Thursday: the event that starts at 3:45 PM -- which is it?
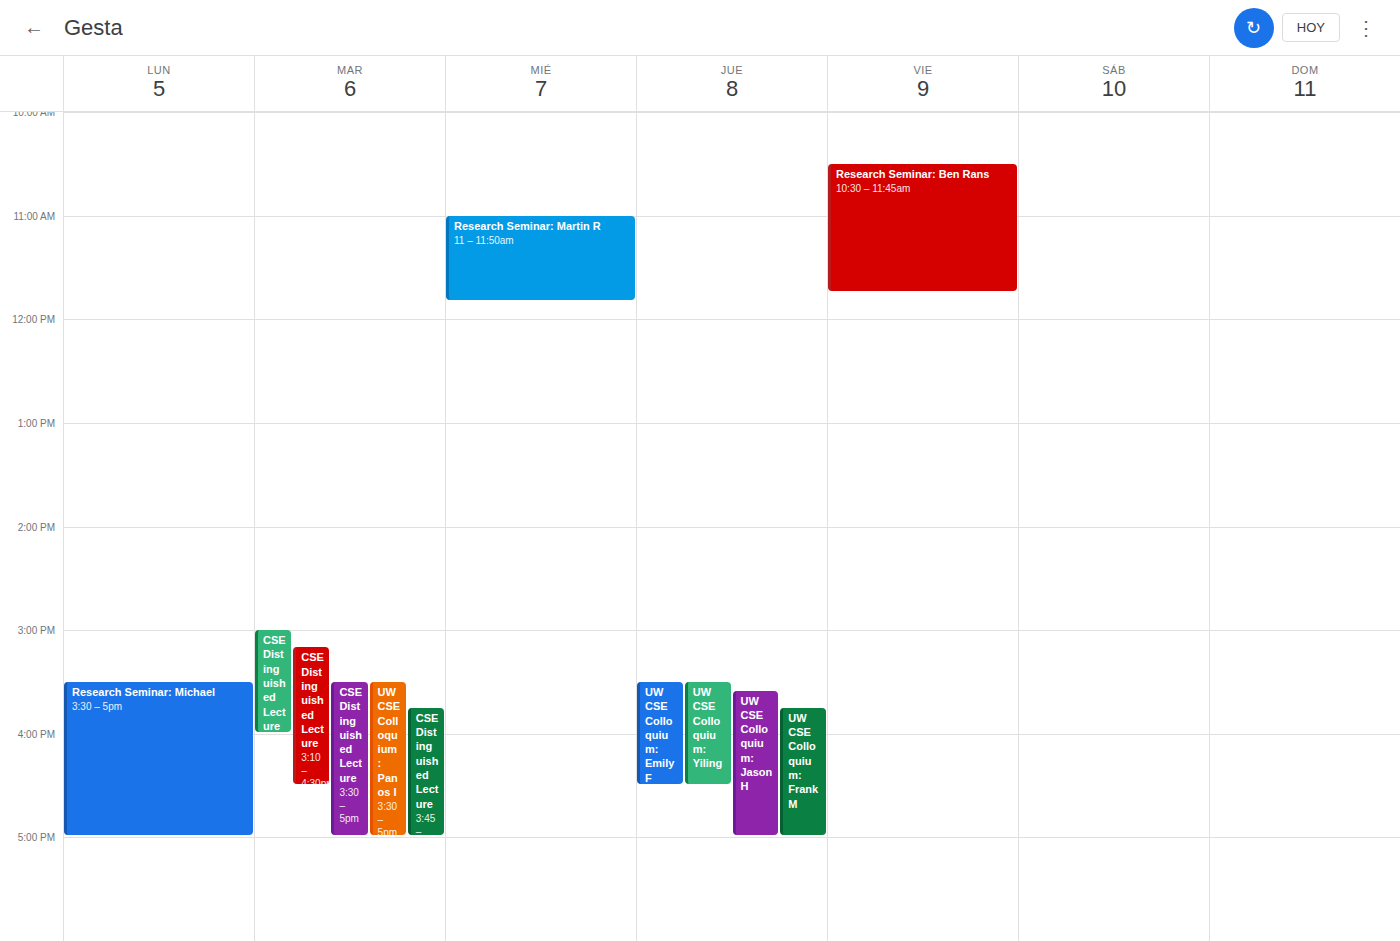
"UW CSE Colloquium: Frank M"